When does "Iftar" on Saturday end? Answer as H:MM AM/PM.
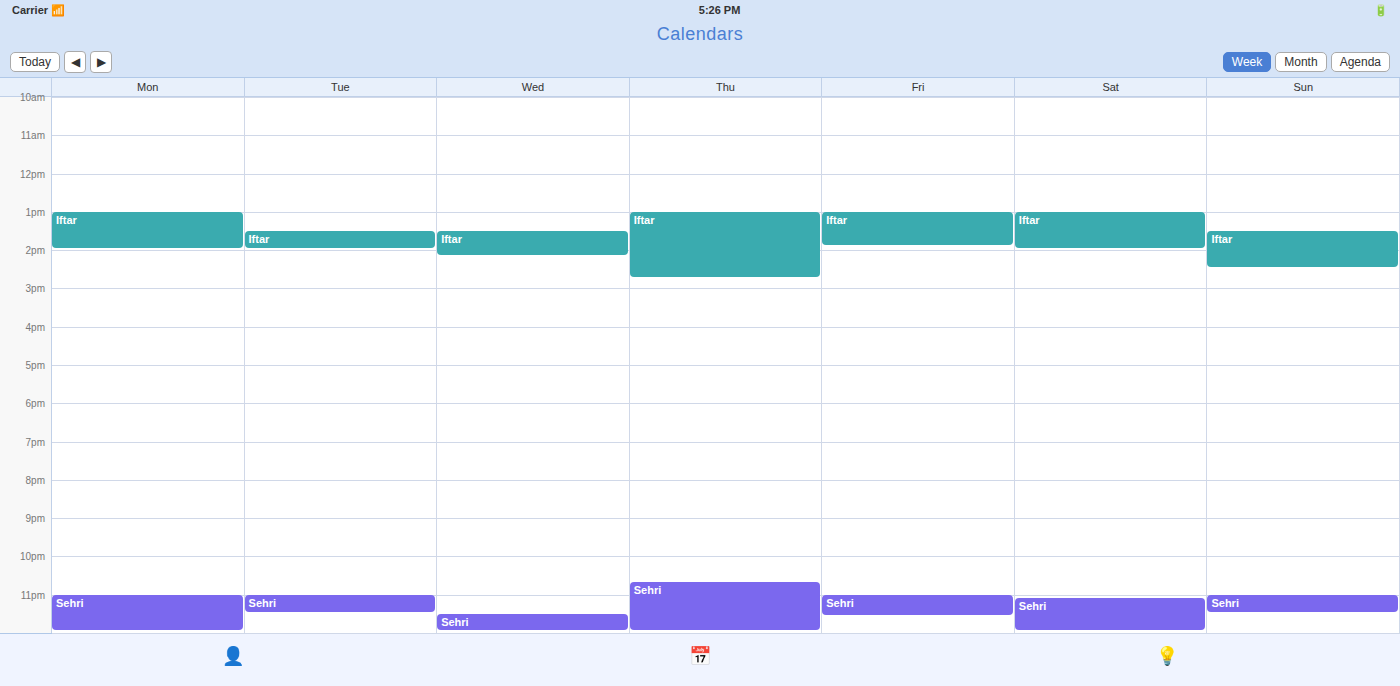
2:00 PM